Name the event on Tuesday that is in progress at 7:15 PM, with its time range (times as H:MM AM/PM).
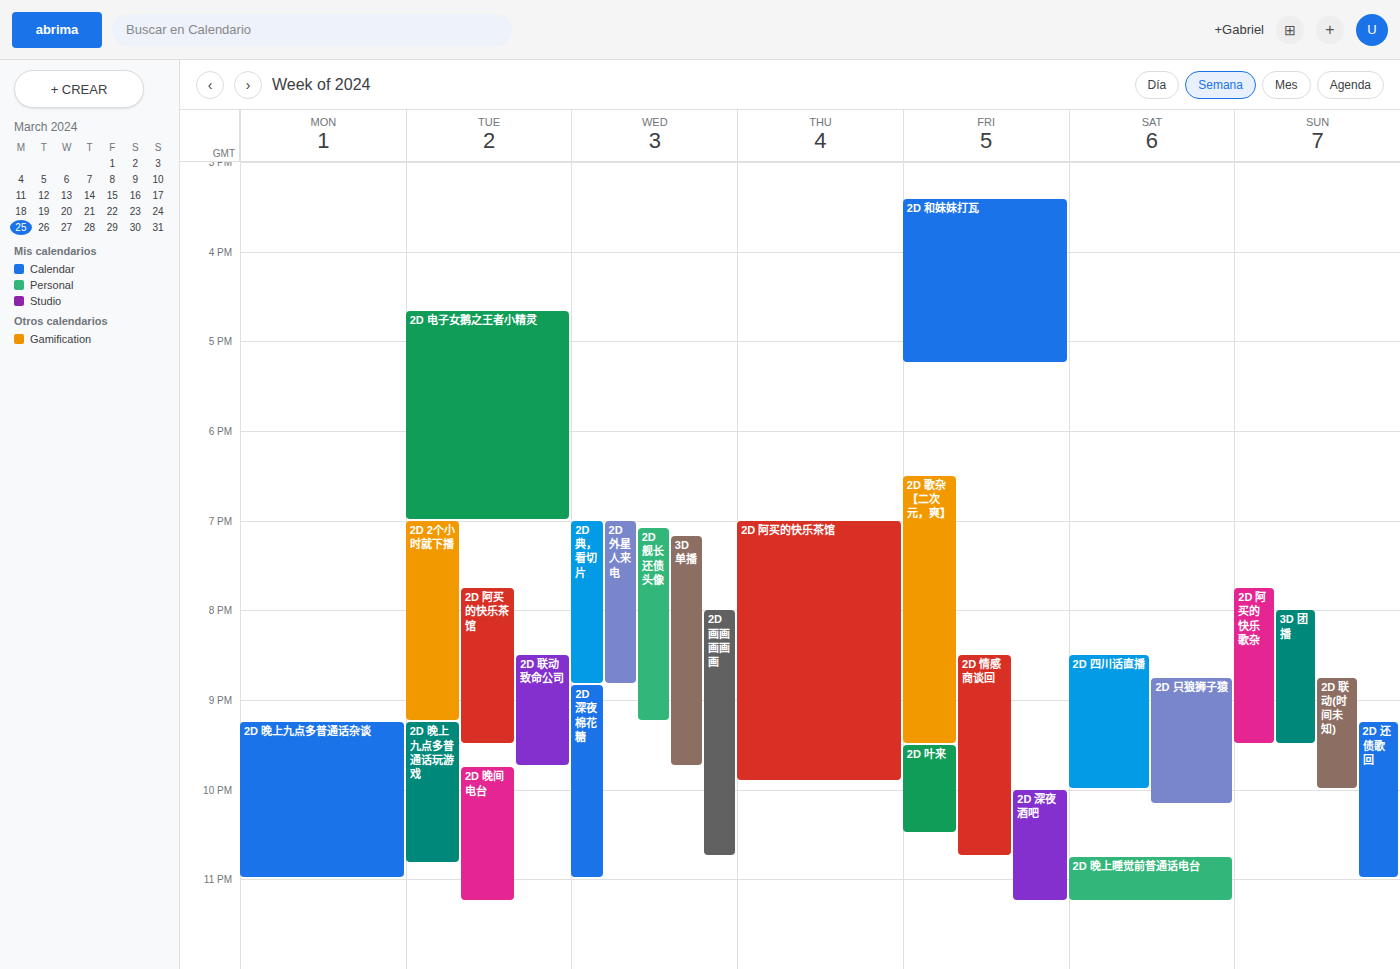
"2D 2个小时就下播", 7:00 PM to 9:15 PM